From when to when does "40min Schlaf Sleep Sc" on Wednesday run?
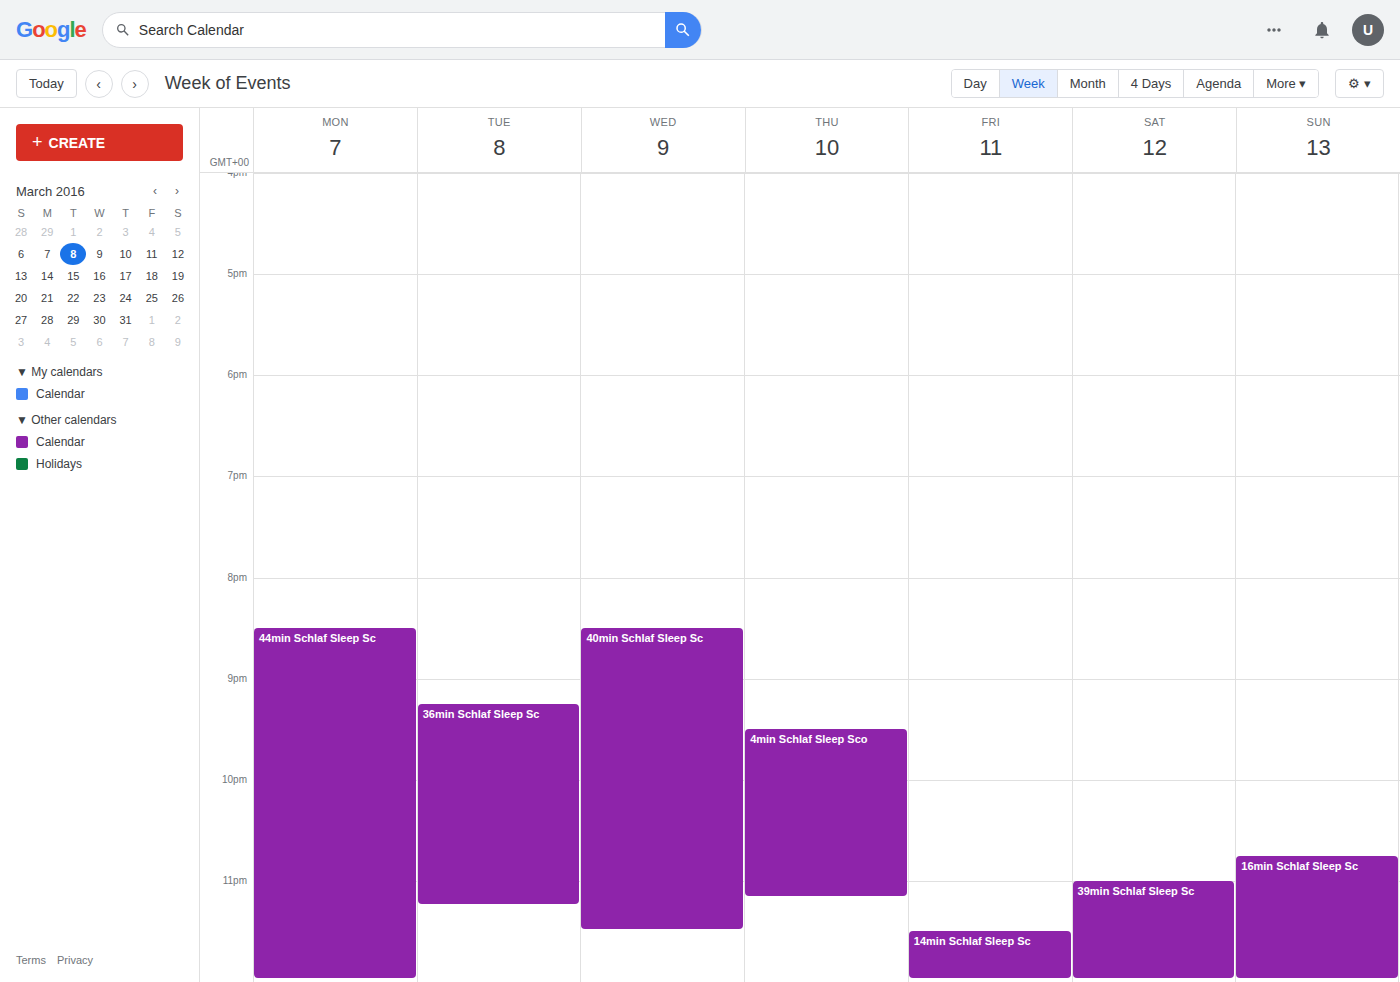
8:30 PM to 11:30 PM